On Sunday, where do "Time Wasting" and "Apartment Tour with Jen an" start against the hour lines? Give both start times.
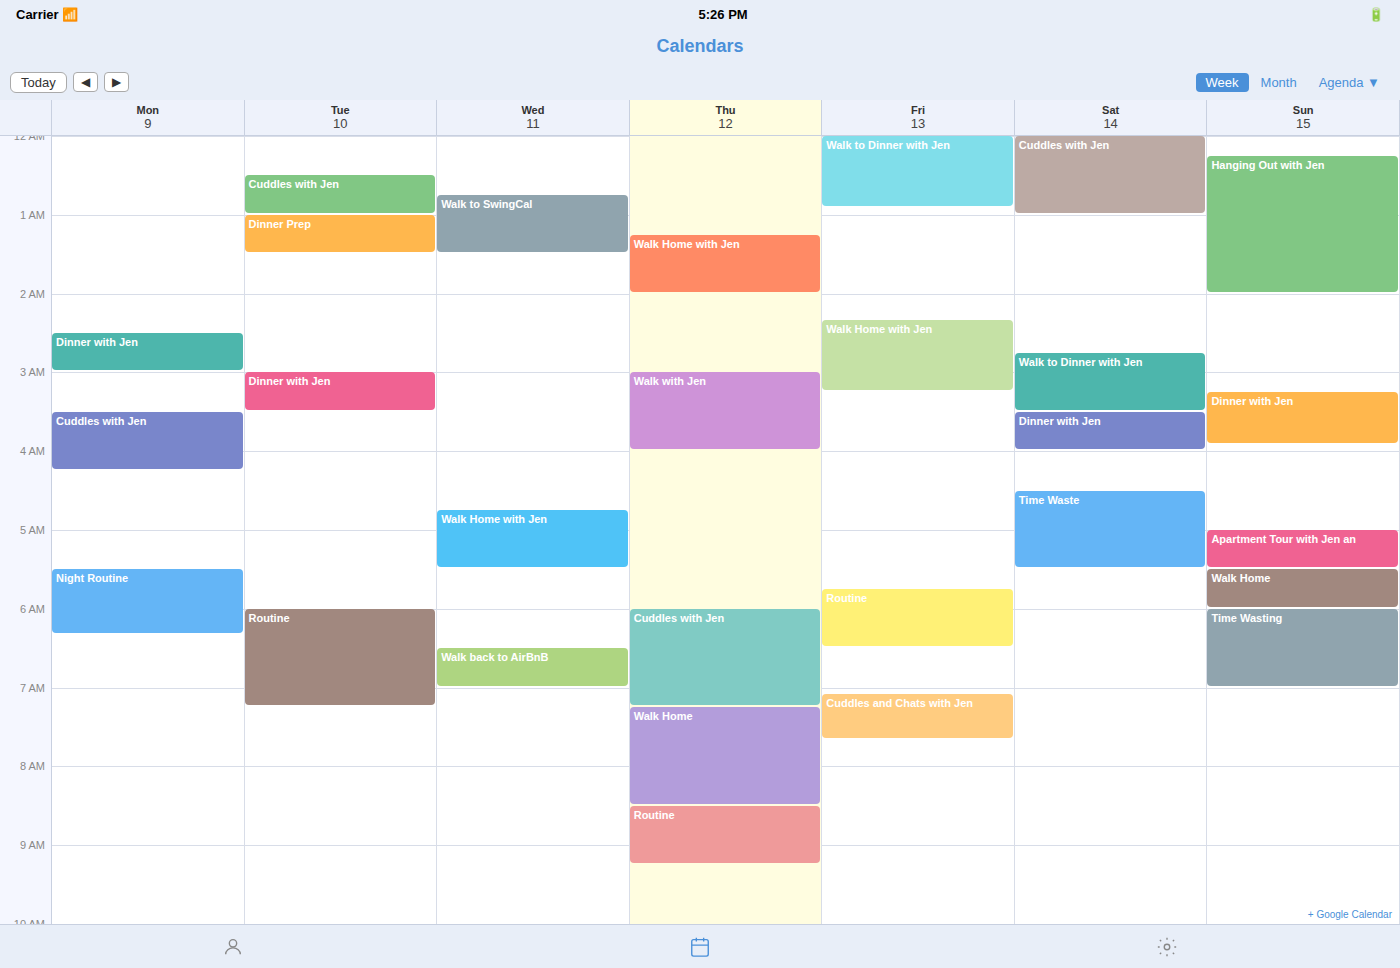
"Time Wasting": 6:00 AM, exactly on the 6 AM line. "Apartment Tour with Jen an": 5:00 AM, exactly on the 5 AM line.